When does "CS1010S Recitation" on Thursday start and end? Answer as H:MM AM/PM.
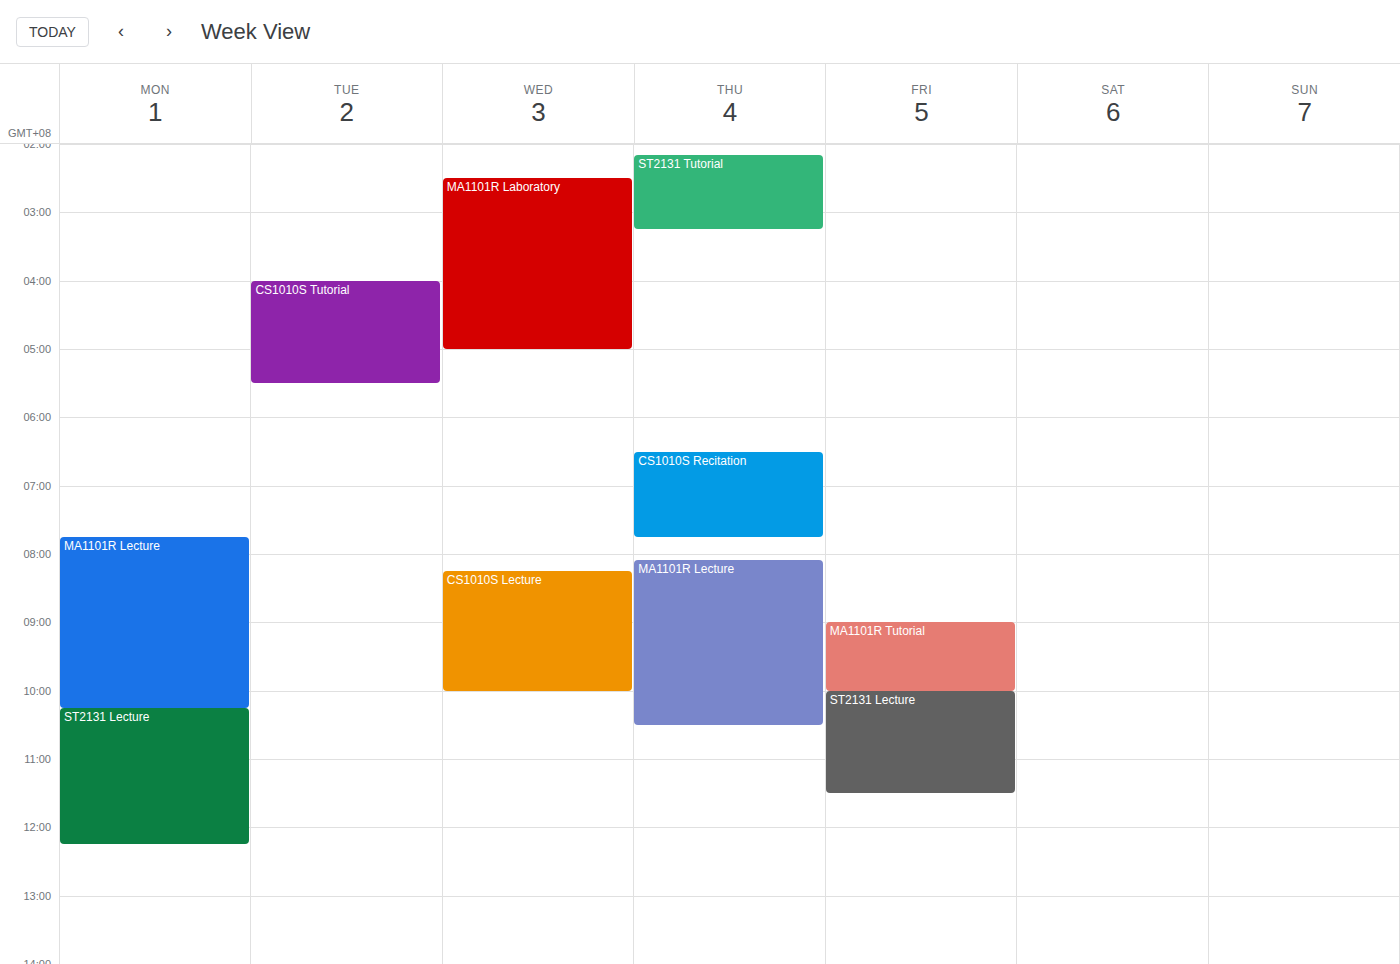
6:30 AM to 7:45 AM